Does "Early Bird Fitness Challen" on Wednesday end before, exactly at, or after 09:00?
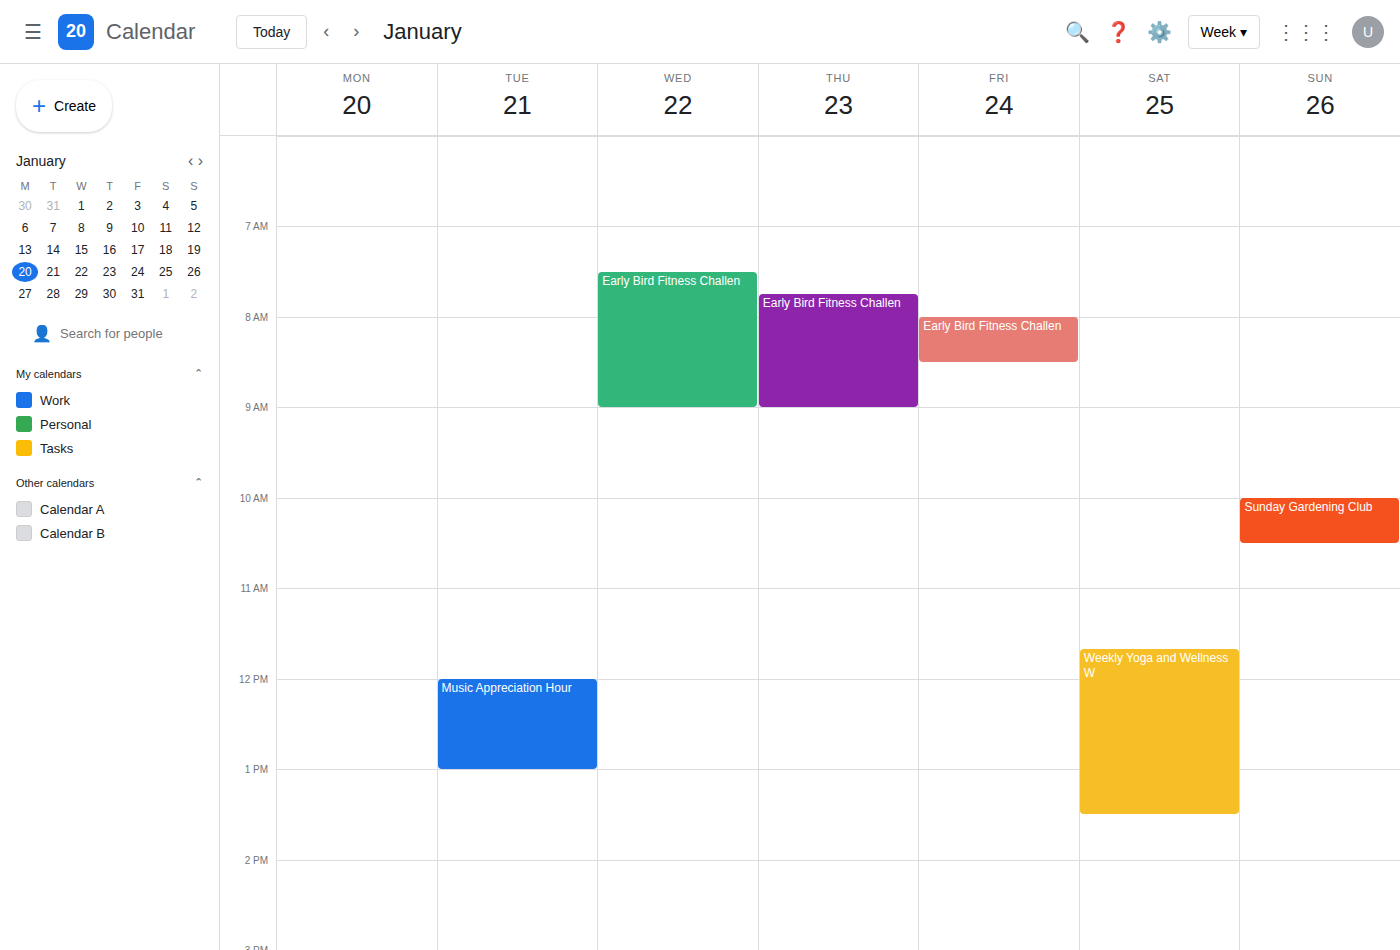
09:00 -- exactly at 09:00, on the 09:00 line.